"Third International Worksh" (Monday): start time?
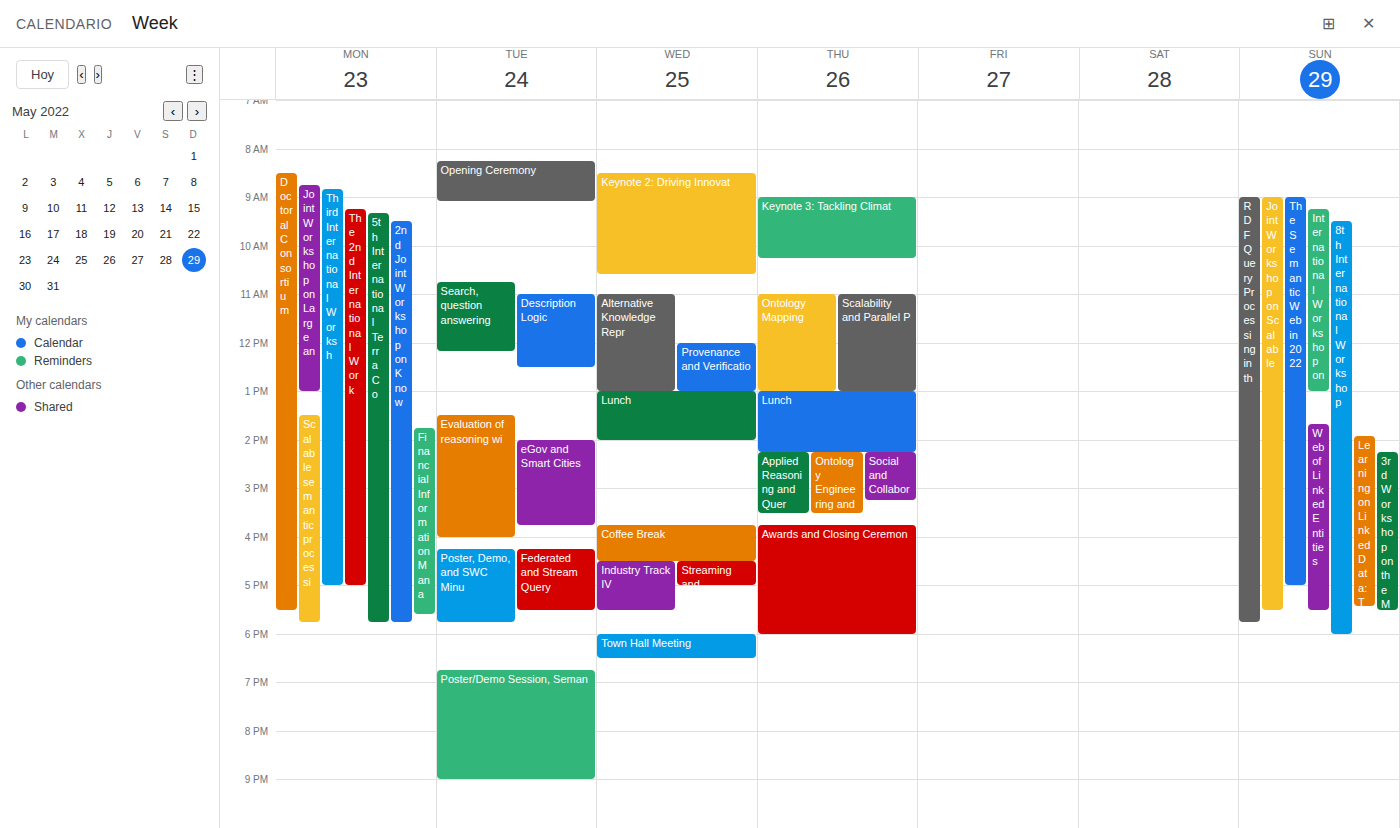
8:50 AM